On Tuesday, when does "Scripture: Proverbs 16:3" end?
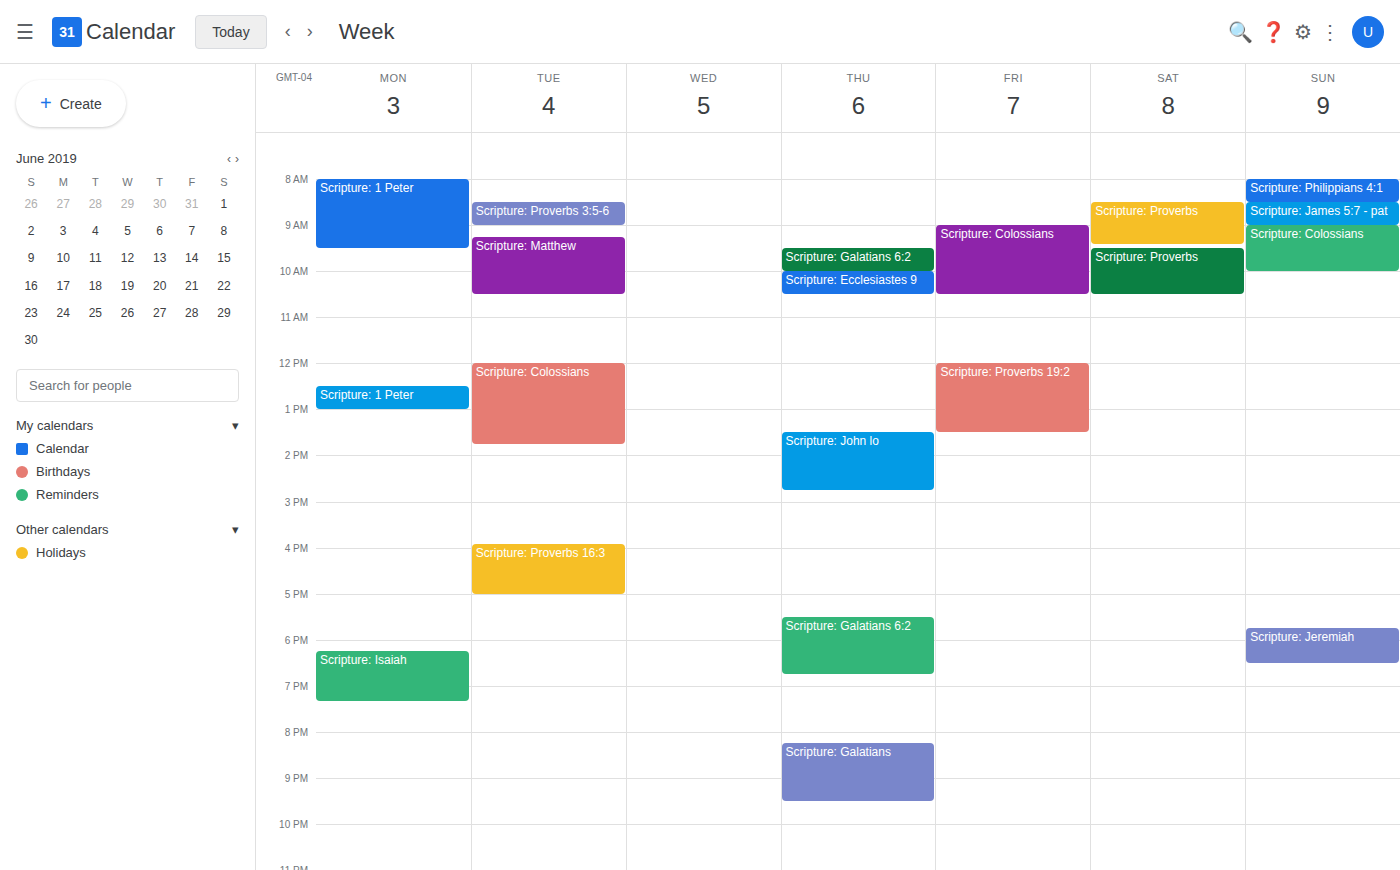
5:00 PM